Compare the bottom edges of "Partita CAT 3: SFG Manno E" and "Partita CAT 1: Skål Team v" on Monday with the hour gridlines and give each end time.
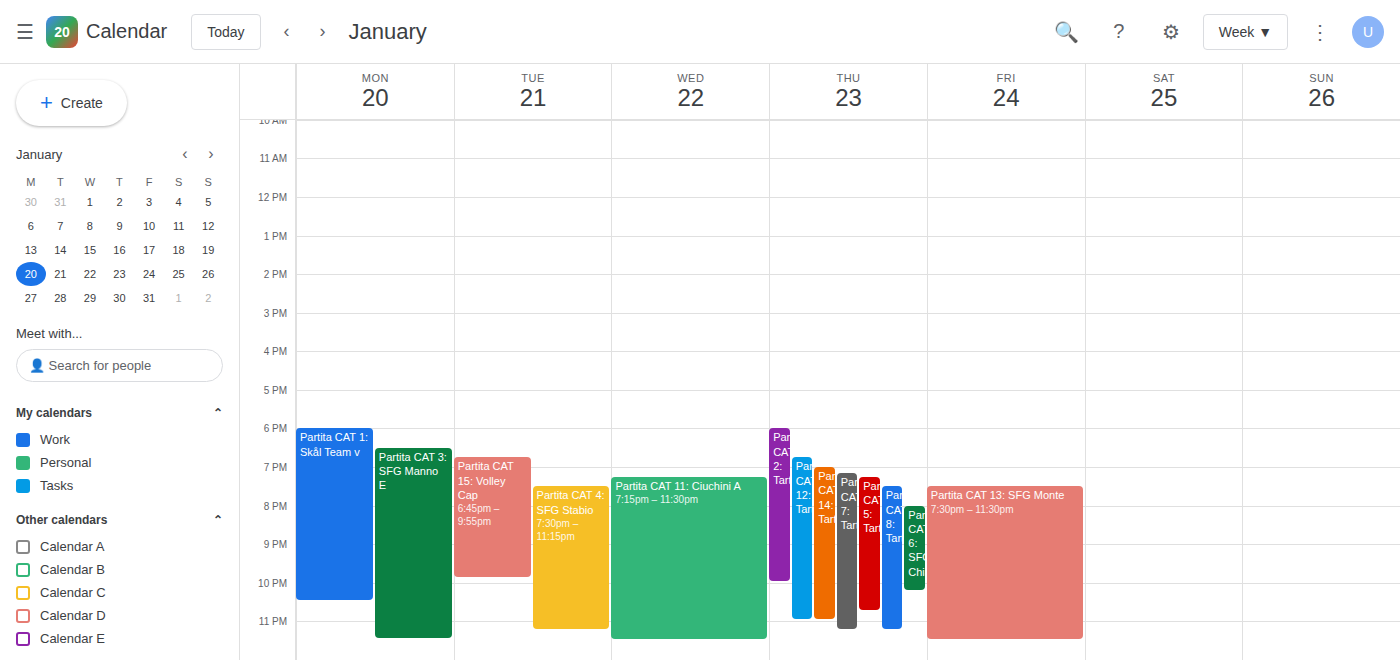
"Partita CAT 3: SFG Manno E": 11:30 PM, halfway between the 11 PM and 12 AM lines. "Partita CAT 1: Skål Team v": 10:30 PM, halfway between the 10 PM and 11 PM lines.